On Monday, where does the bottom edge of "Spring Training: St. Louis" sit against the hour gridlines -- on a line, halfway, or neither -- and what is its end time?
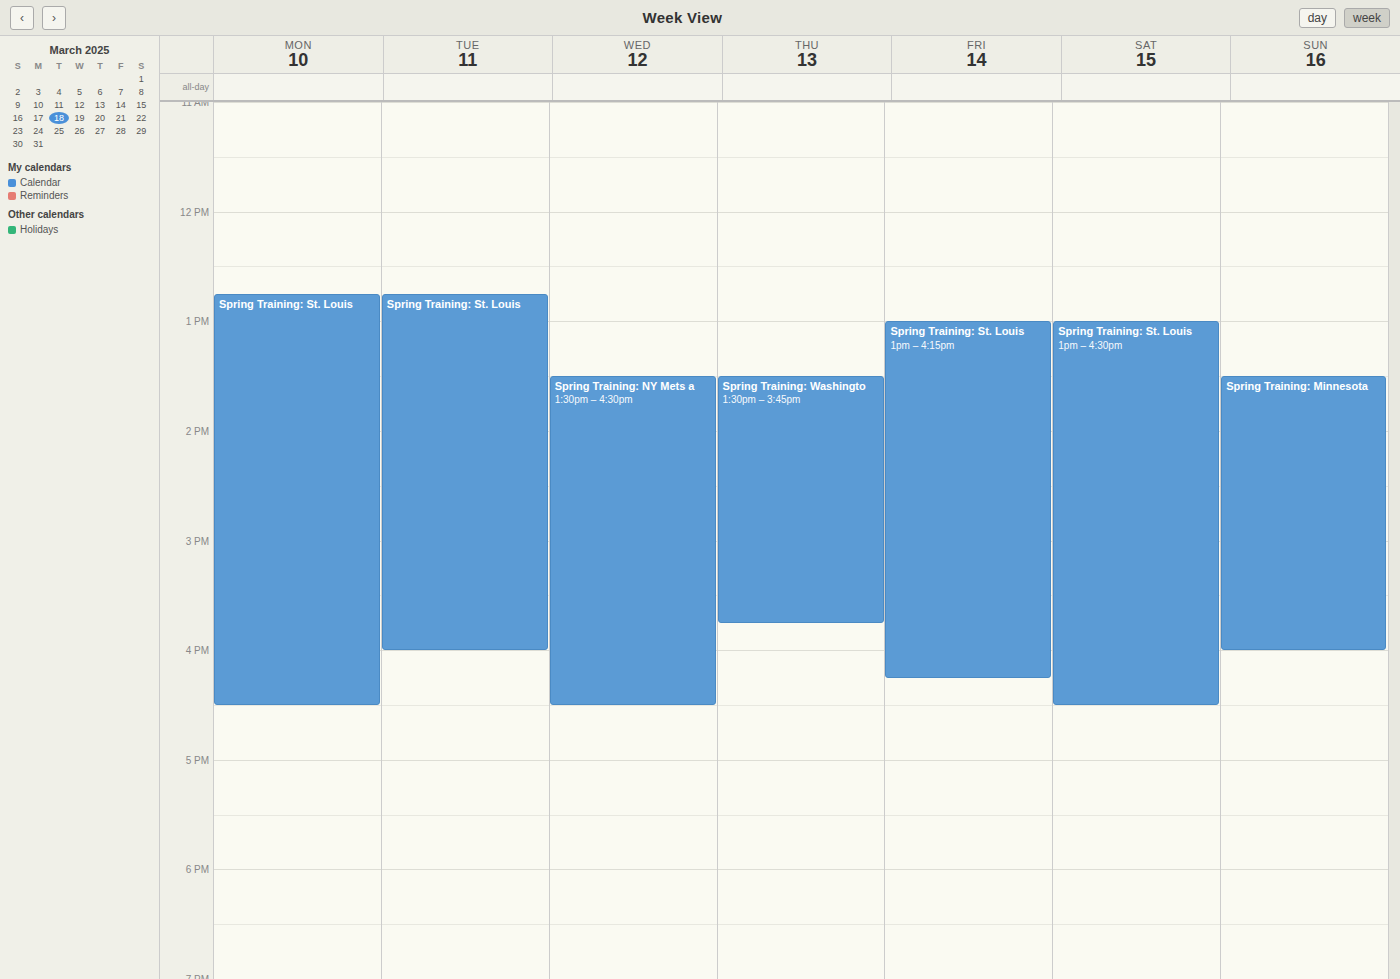
4:30 PM -- halfway between the 4 PM and 5 PM lines.